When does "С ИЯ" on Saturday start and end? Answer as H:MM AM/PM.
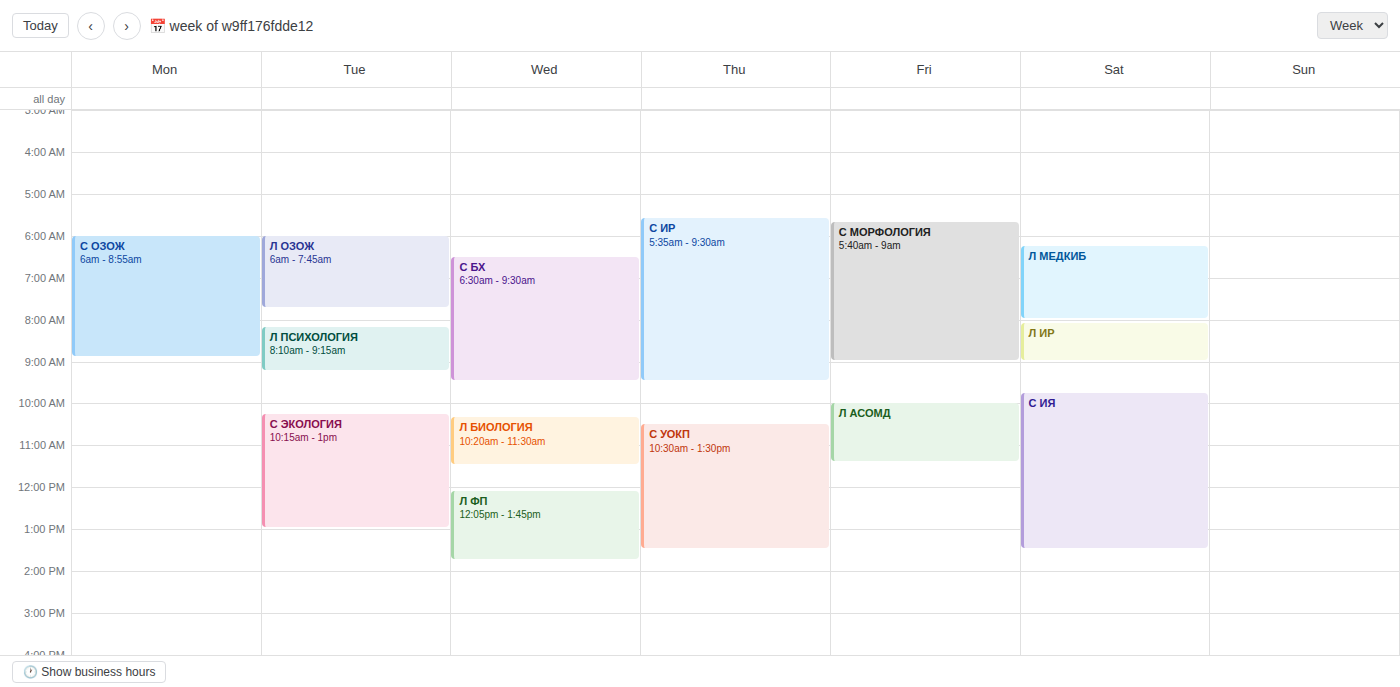
9:45 AM to 1:30 PM